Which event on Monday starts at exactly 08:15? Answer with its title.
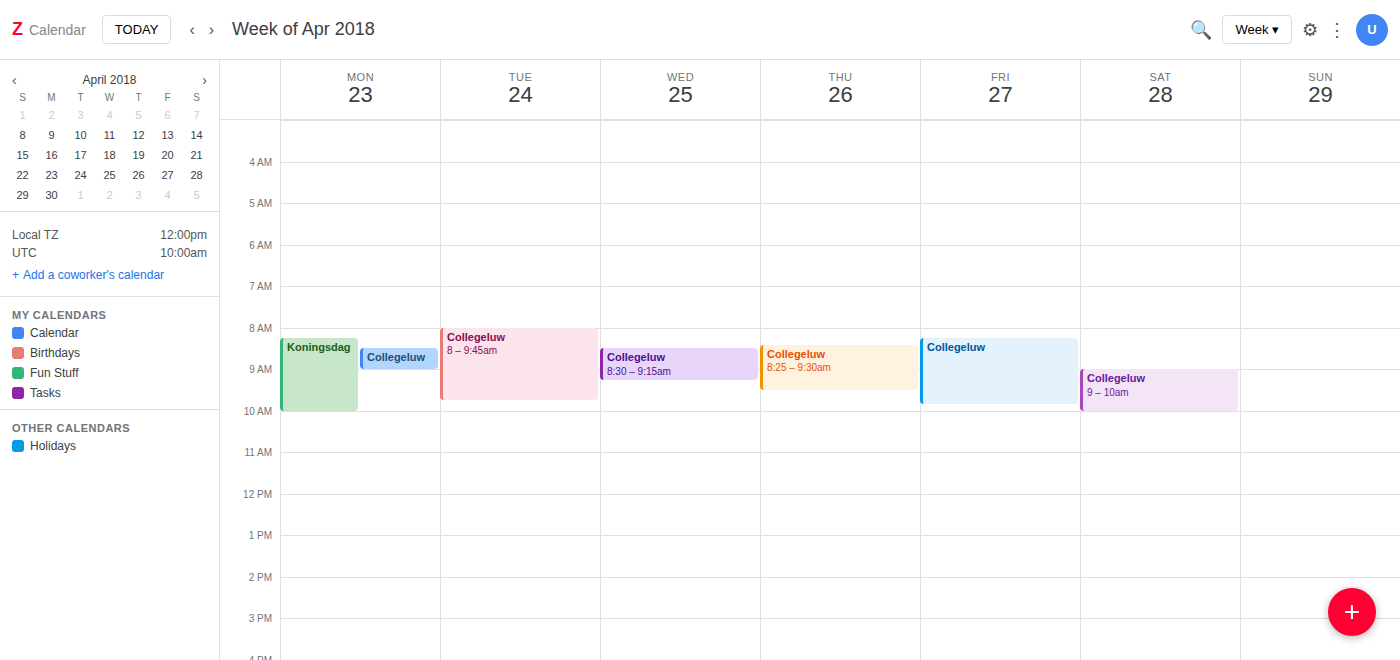
"Koningsdag"